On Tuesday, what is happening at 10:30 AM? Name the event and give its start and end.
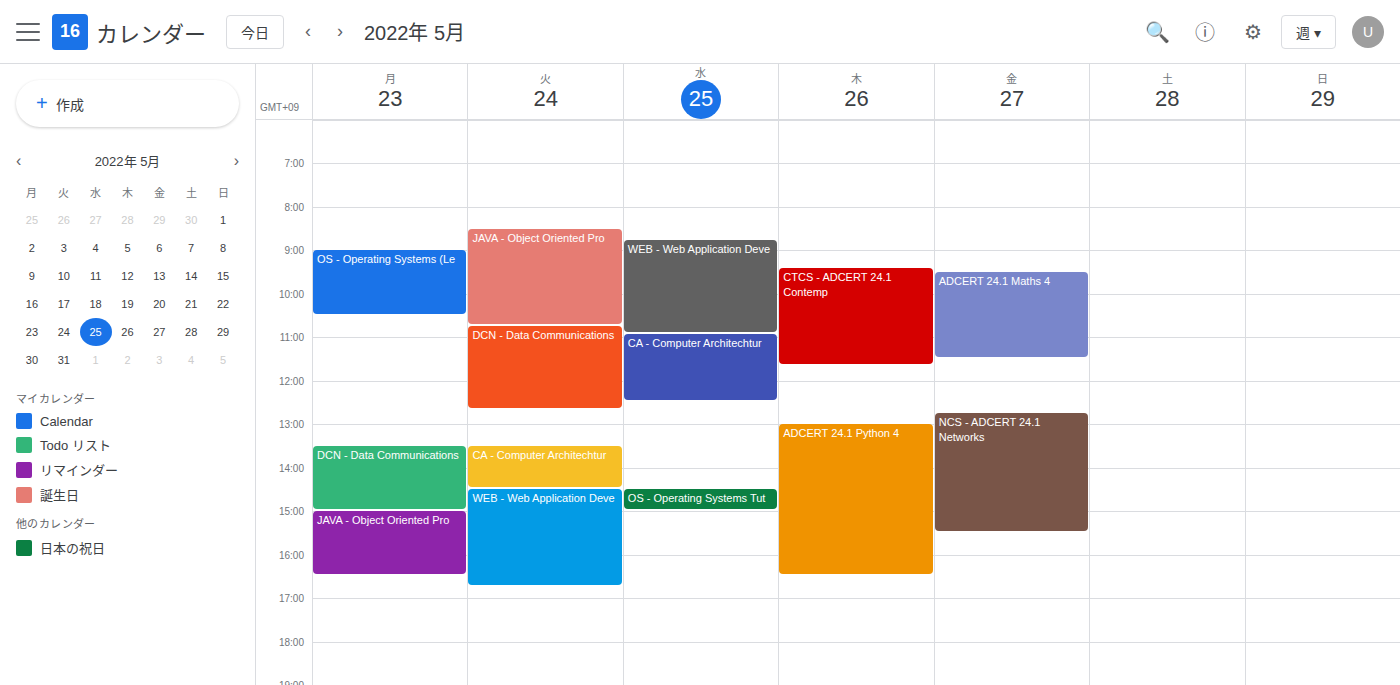
"JAVA - Object Oriented Pro", 8:30 AM to 10:45 AM